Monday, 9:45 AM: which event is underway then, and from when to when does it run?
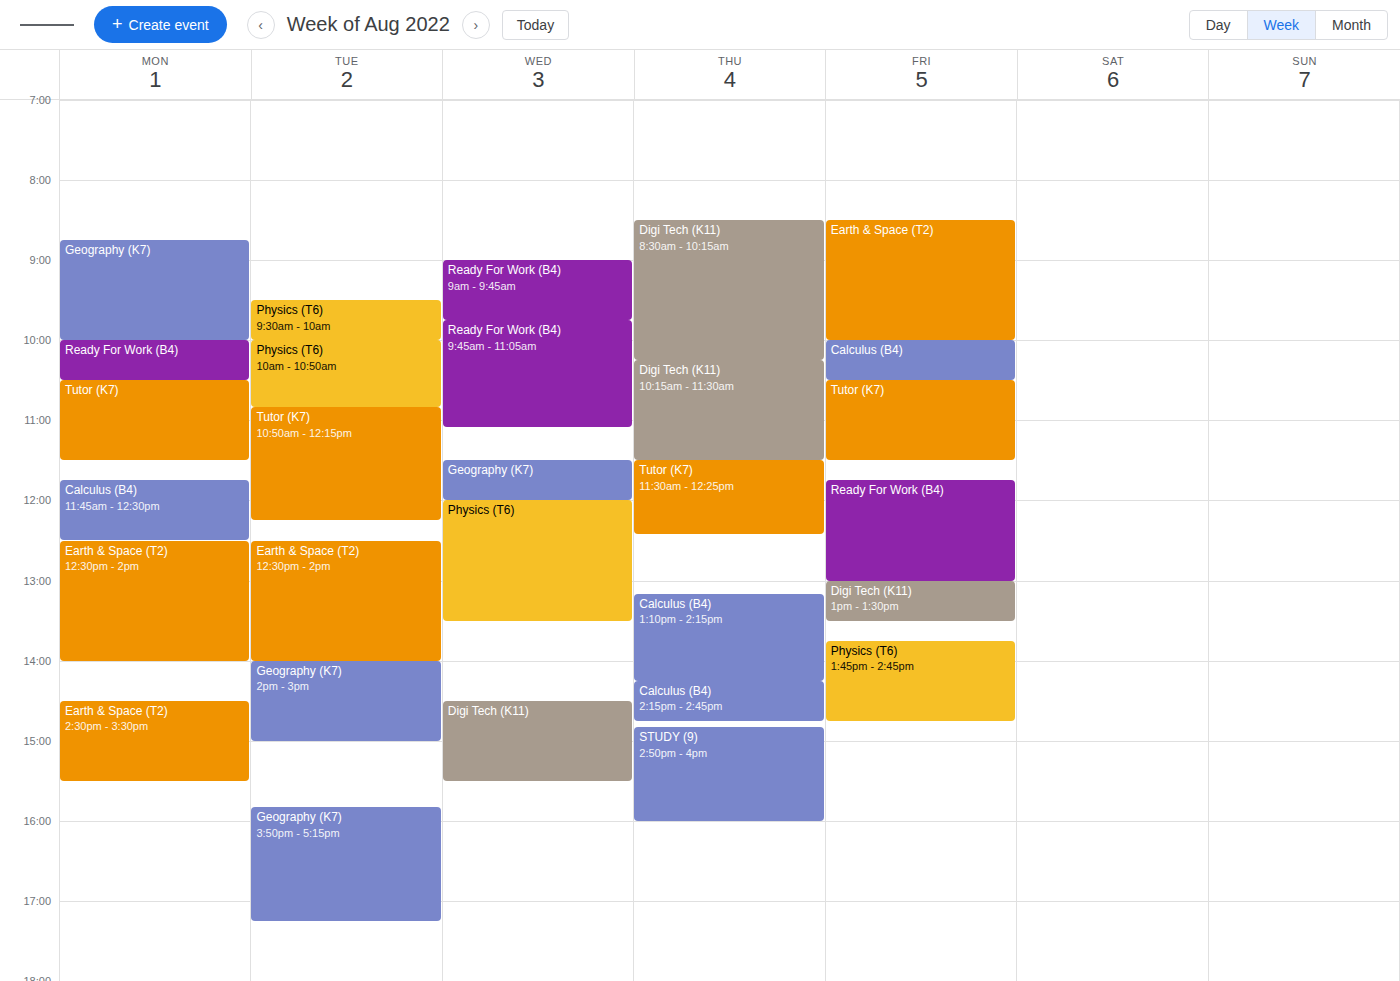
"Geography (K7)", 8:45 AM to 10:00 AM